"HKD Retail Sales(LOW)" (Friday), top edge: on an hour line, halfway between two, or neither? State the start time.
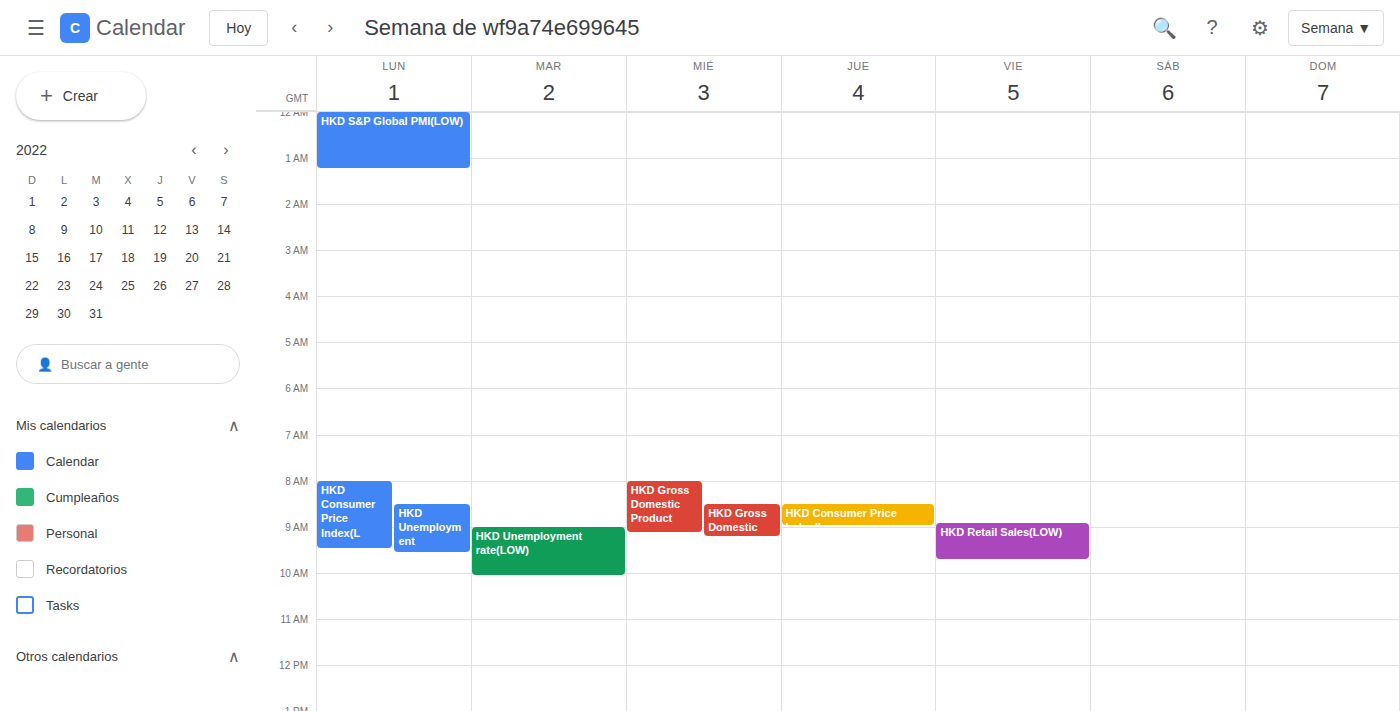
08:55 -- neither: 55 minutes below the 08:00 line and 5 minutes above the 09:00 line.